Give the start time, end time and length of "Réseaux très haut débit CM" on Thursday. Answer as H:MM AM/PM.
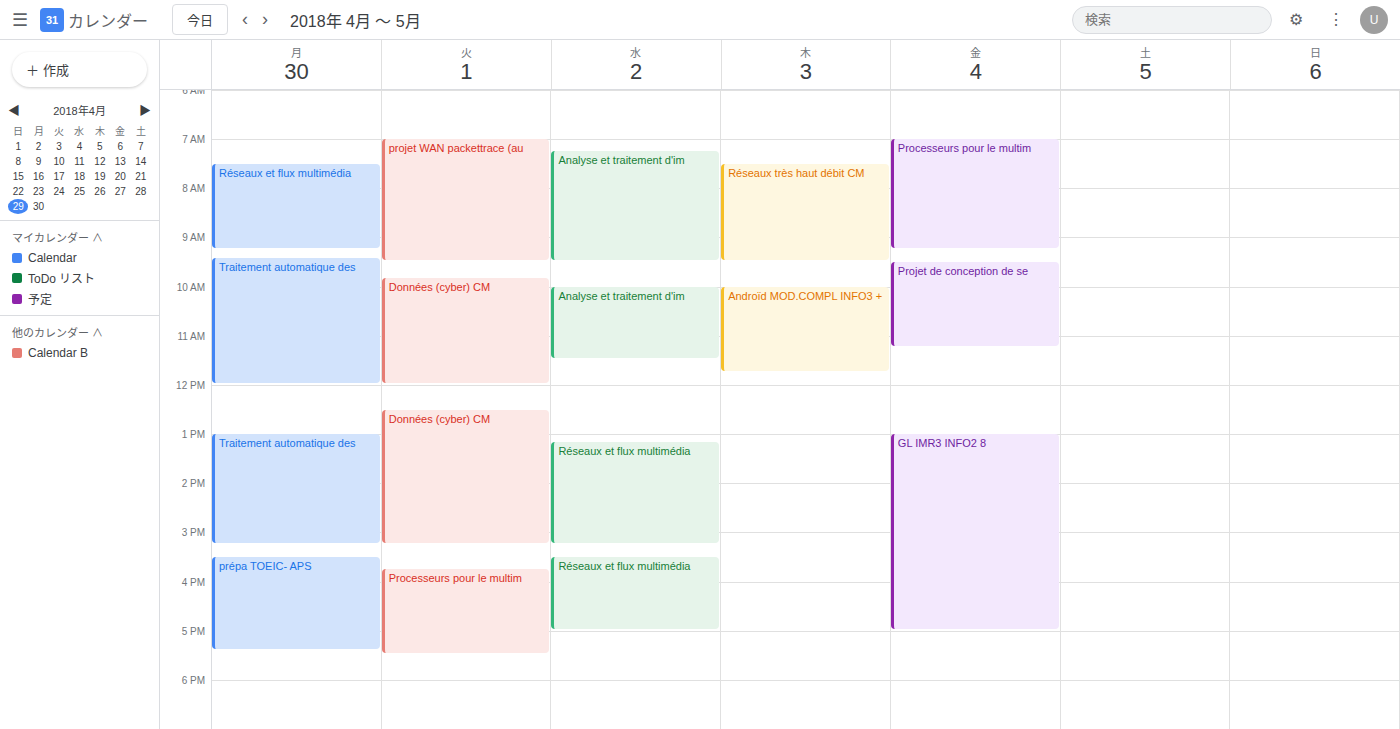
7:30 AM to 9:30 AM, 2 hours